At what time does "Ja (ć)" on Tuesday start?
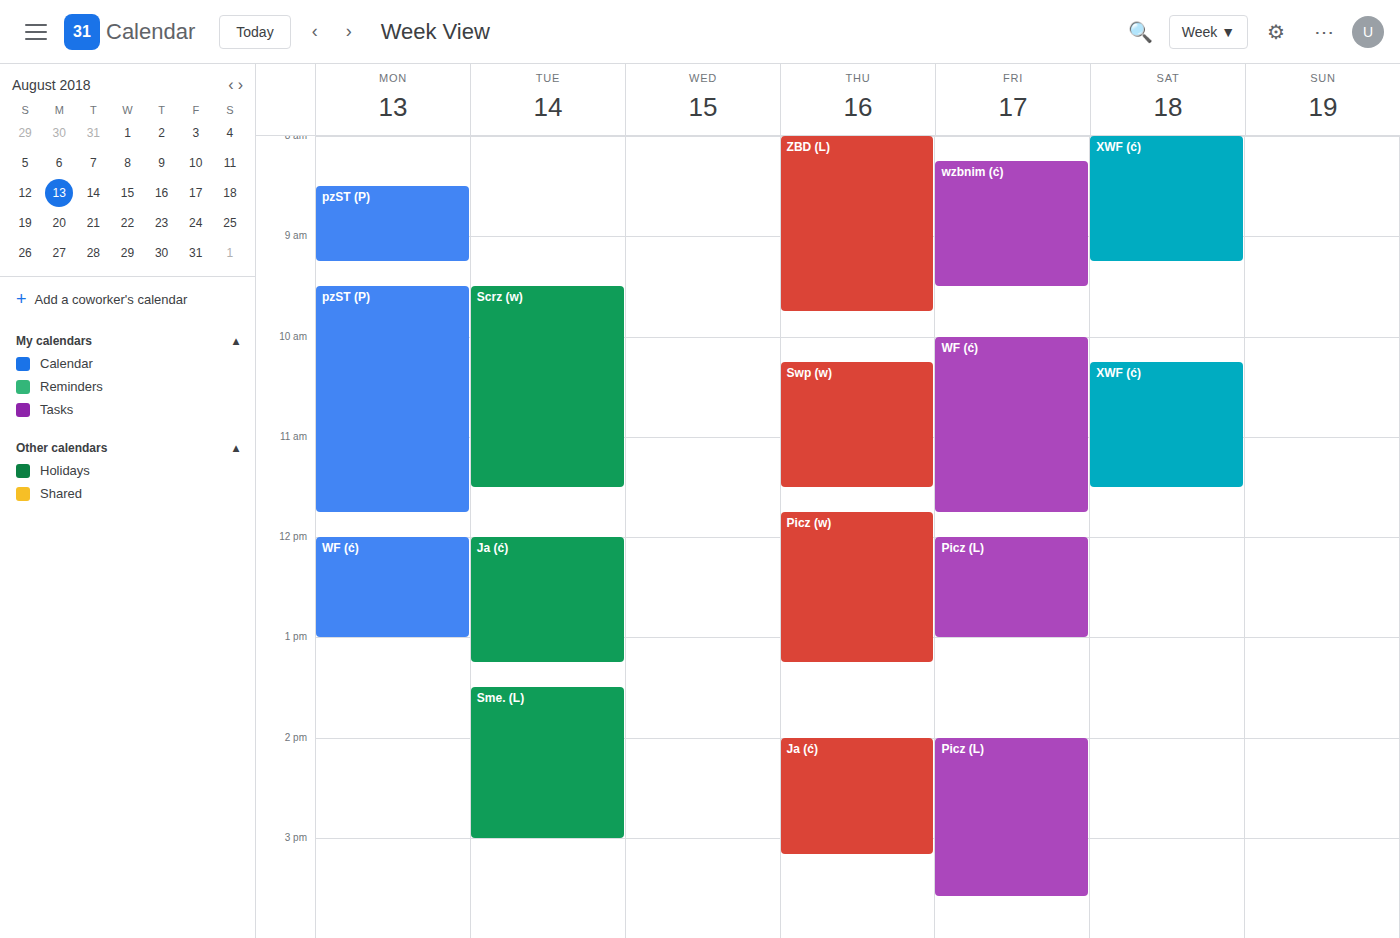
12:00 PM